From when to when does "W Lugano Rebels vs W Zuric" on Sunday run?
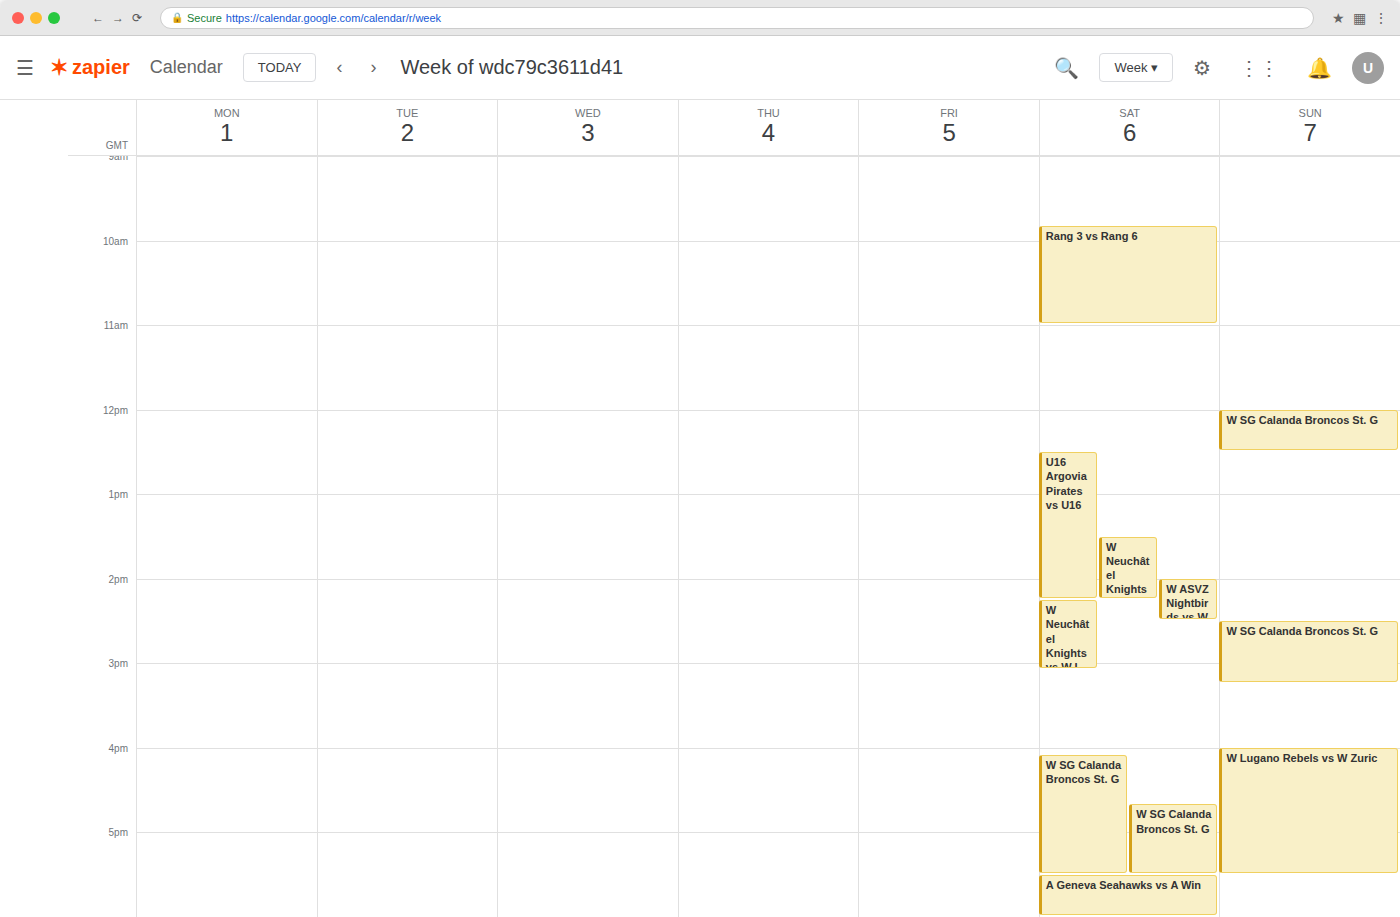
4:00 PM to 5:30 PM